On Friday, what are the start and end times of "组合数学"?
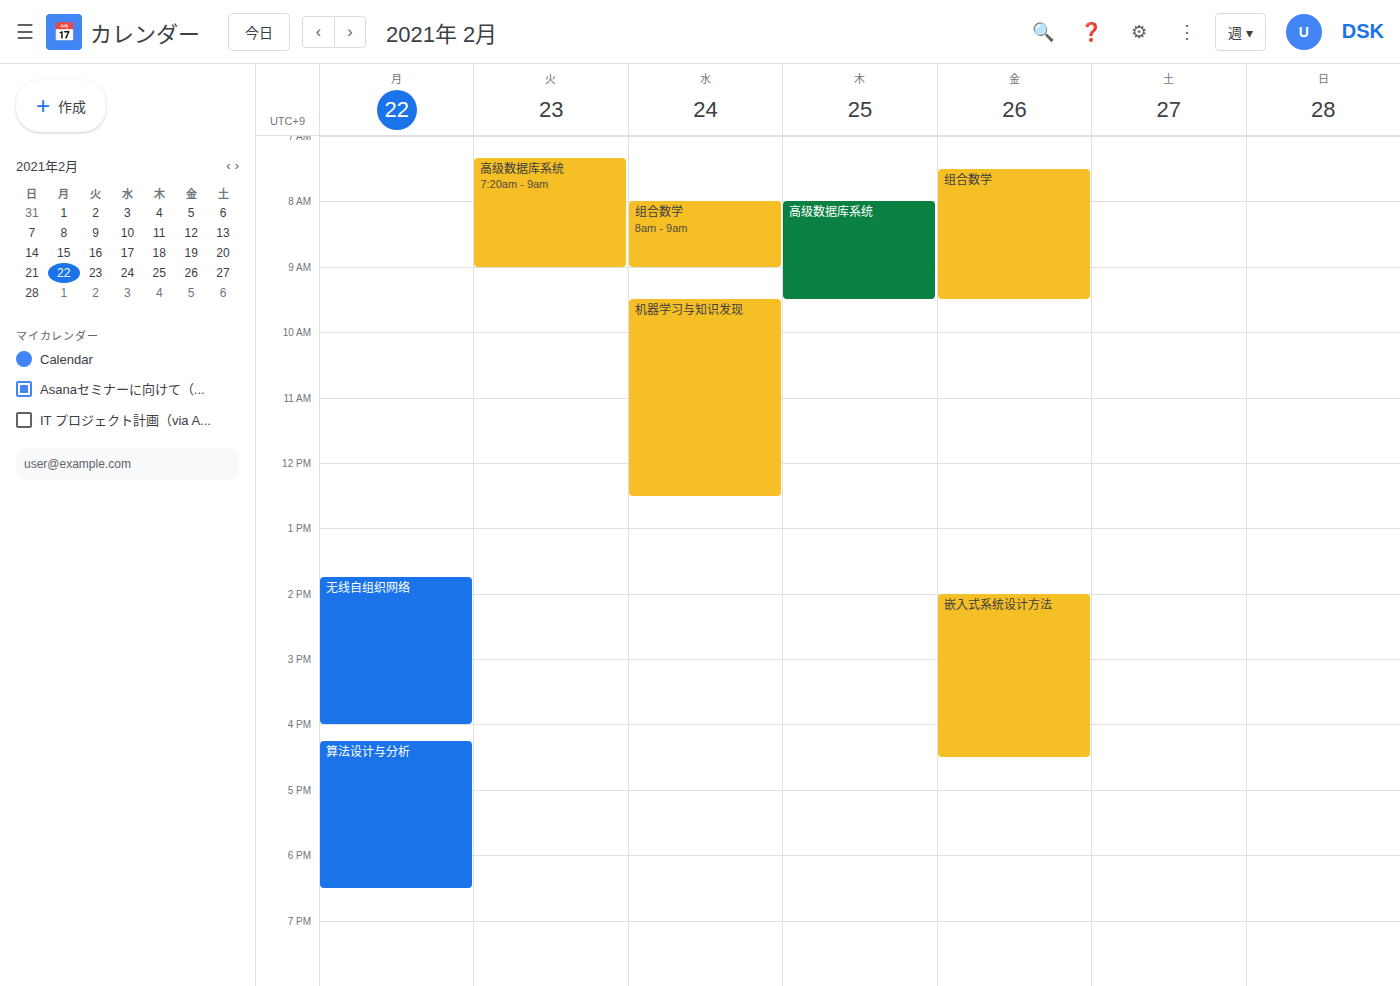
7:30 AM to 9:30 AM